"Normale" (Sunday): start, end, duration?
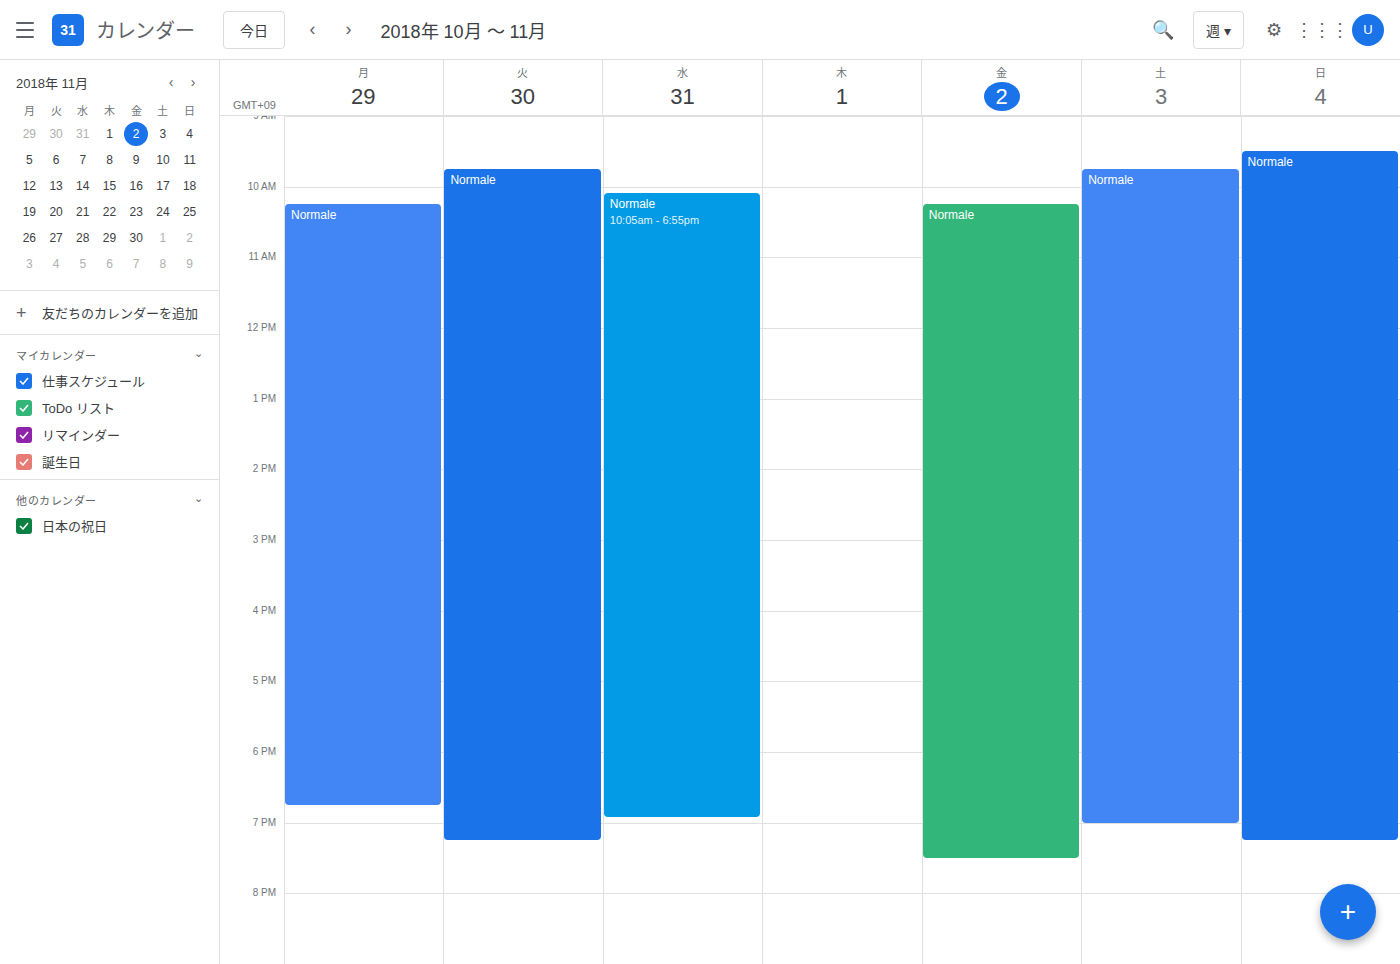
9:30 AM to 7:15 PM, 9 hours 45 minutes